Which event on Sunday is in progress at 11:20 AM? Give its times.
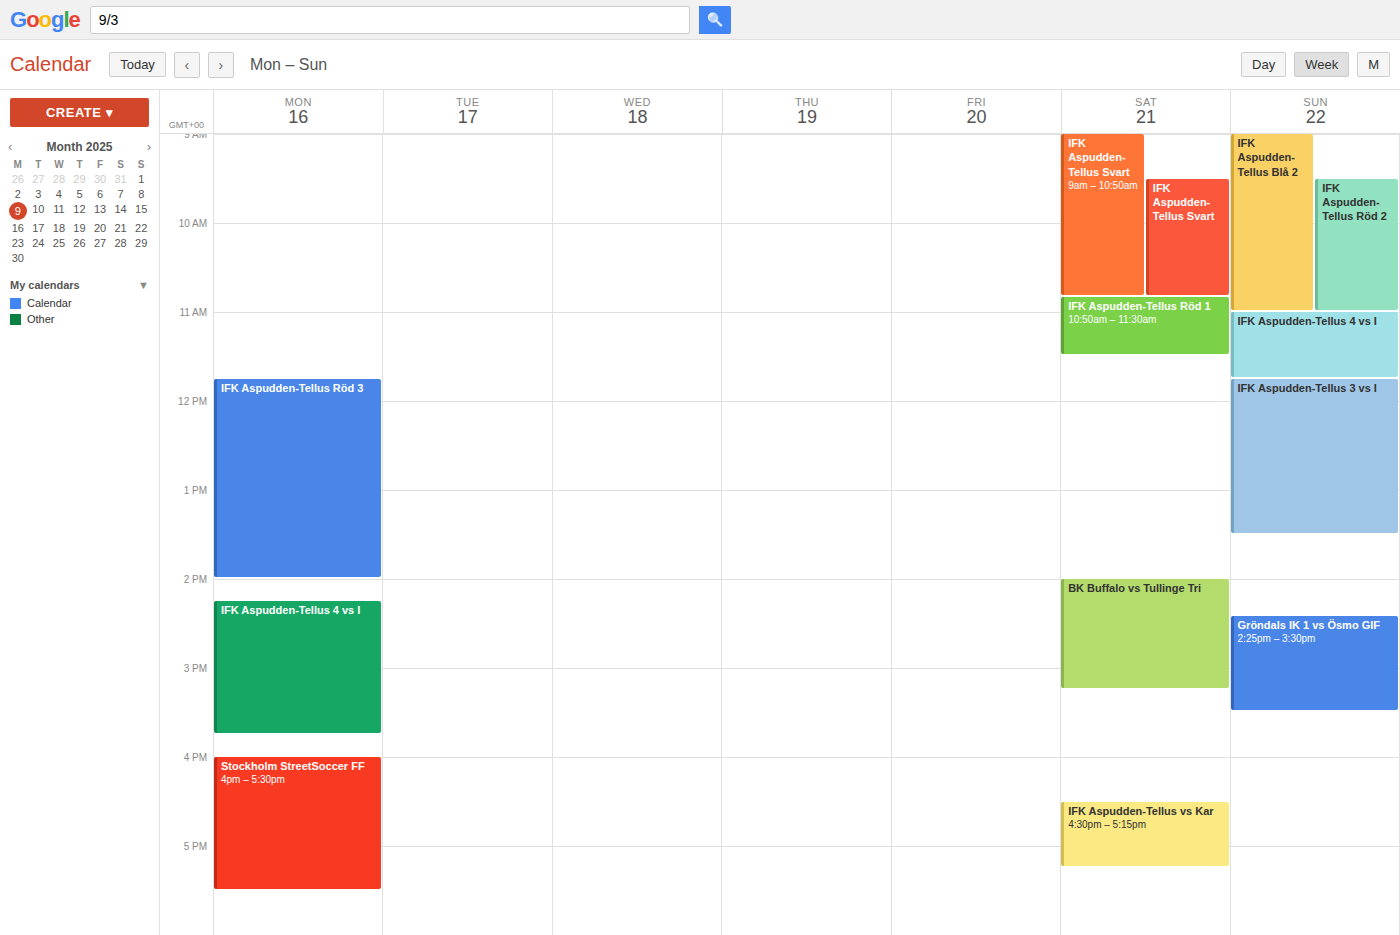
"IFK Aspudden-Tellus 4 vs I", 11:00 AM to 11:45 AM